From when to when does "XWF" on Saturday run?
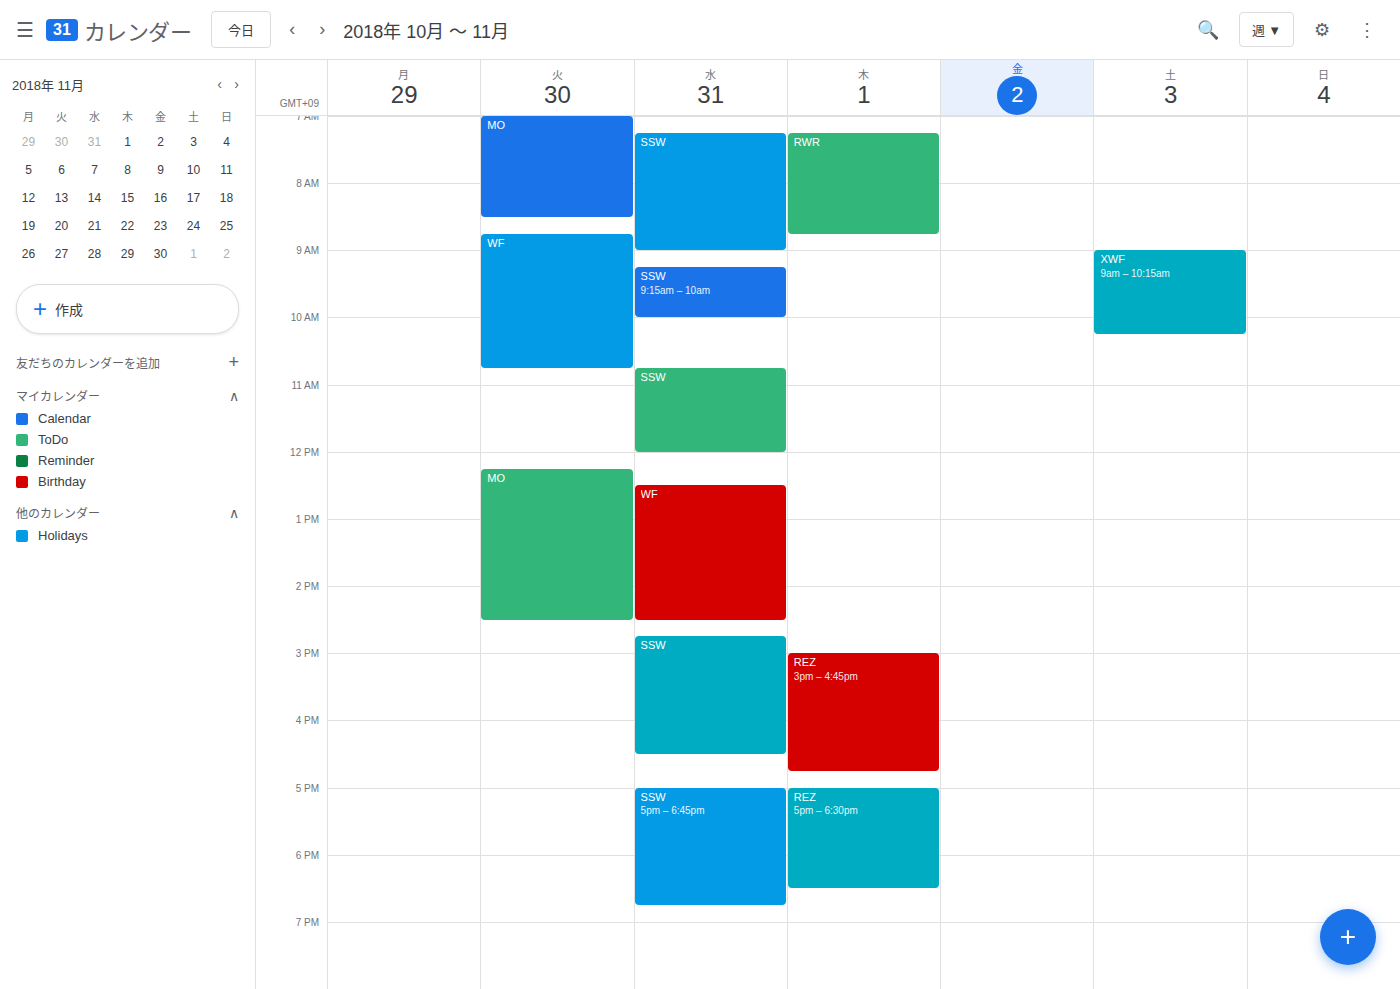
09:00 to 10:15